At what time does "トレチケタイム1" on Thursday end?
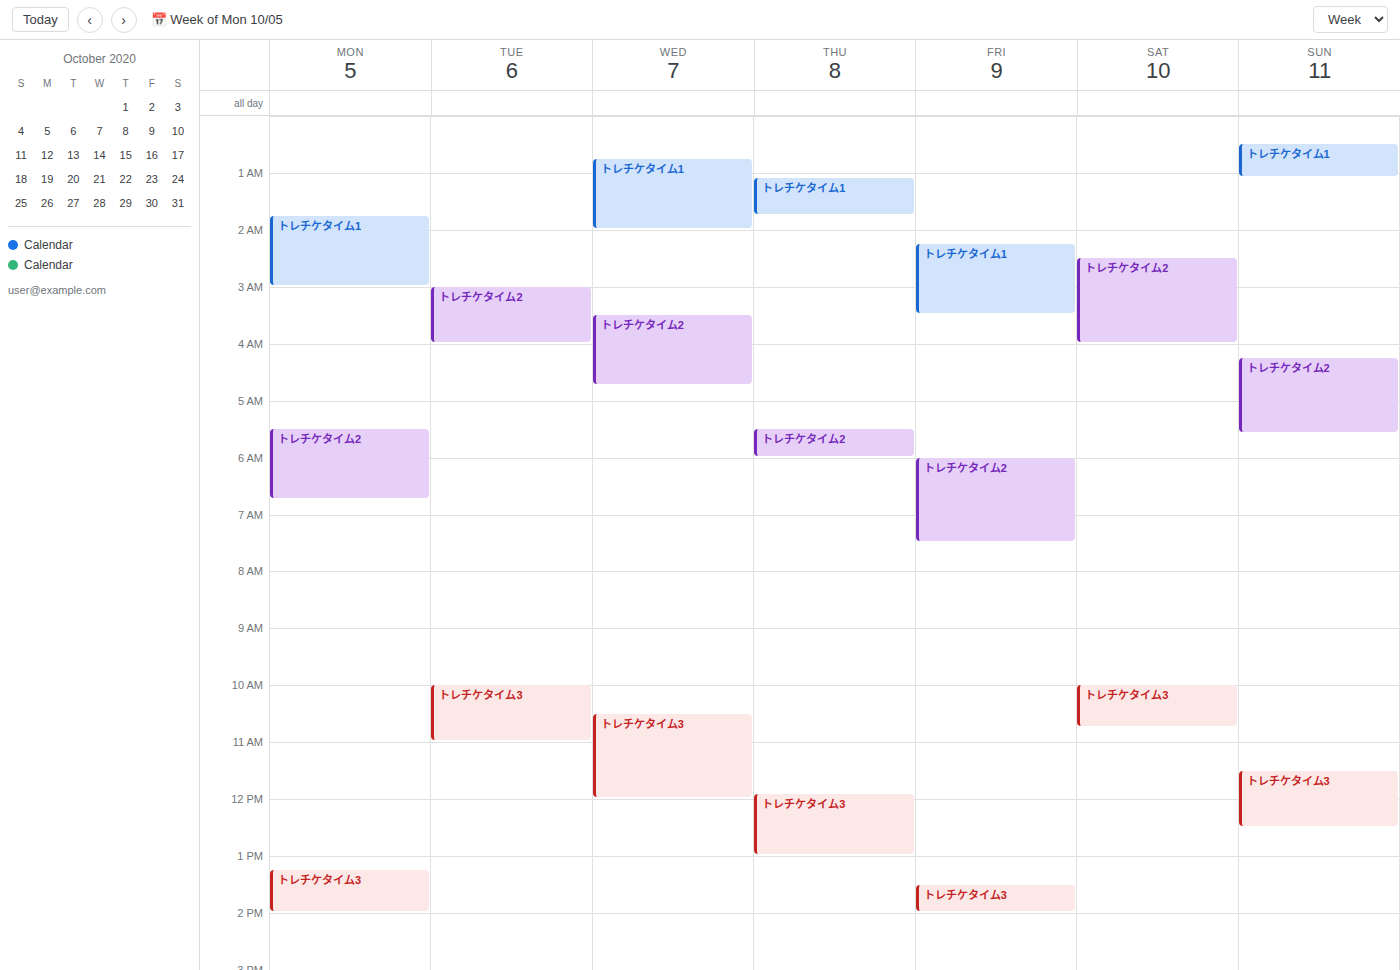
1:45 AM